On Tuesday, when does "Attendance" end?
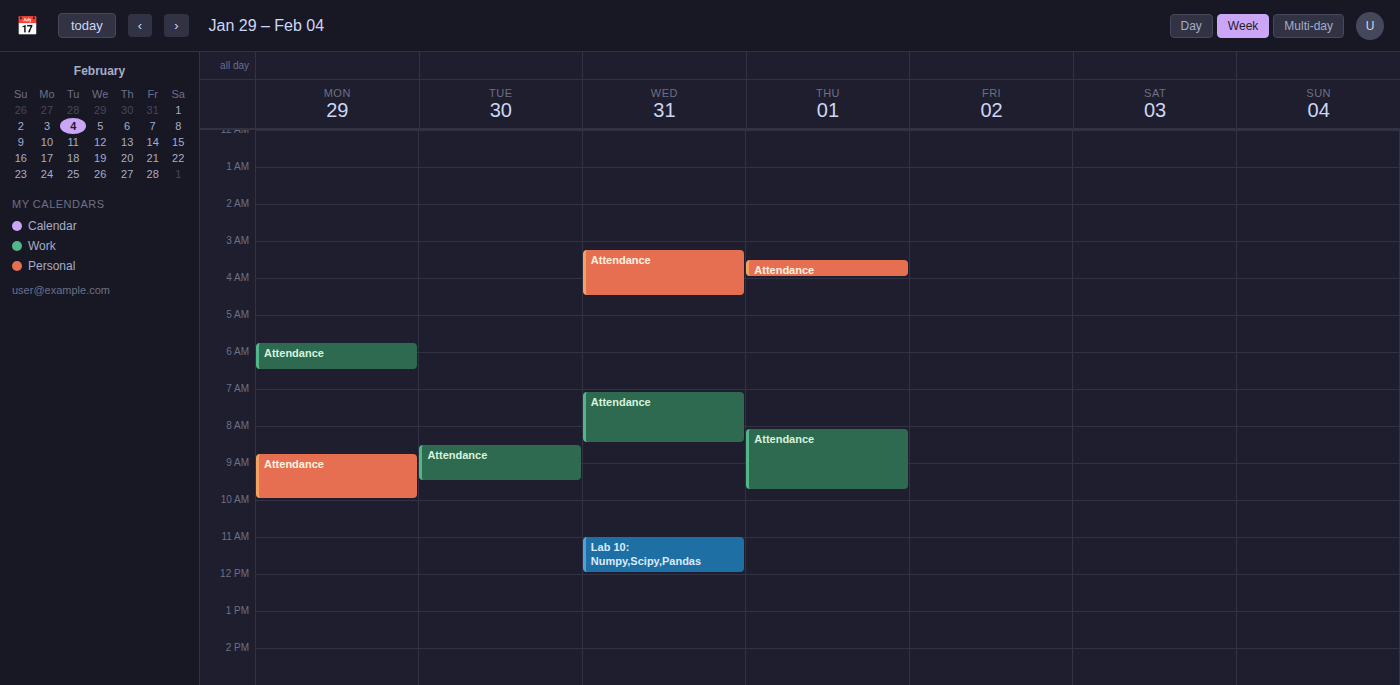
9:30 AM